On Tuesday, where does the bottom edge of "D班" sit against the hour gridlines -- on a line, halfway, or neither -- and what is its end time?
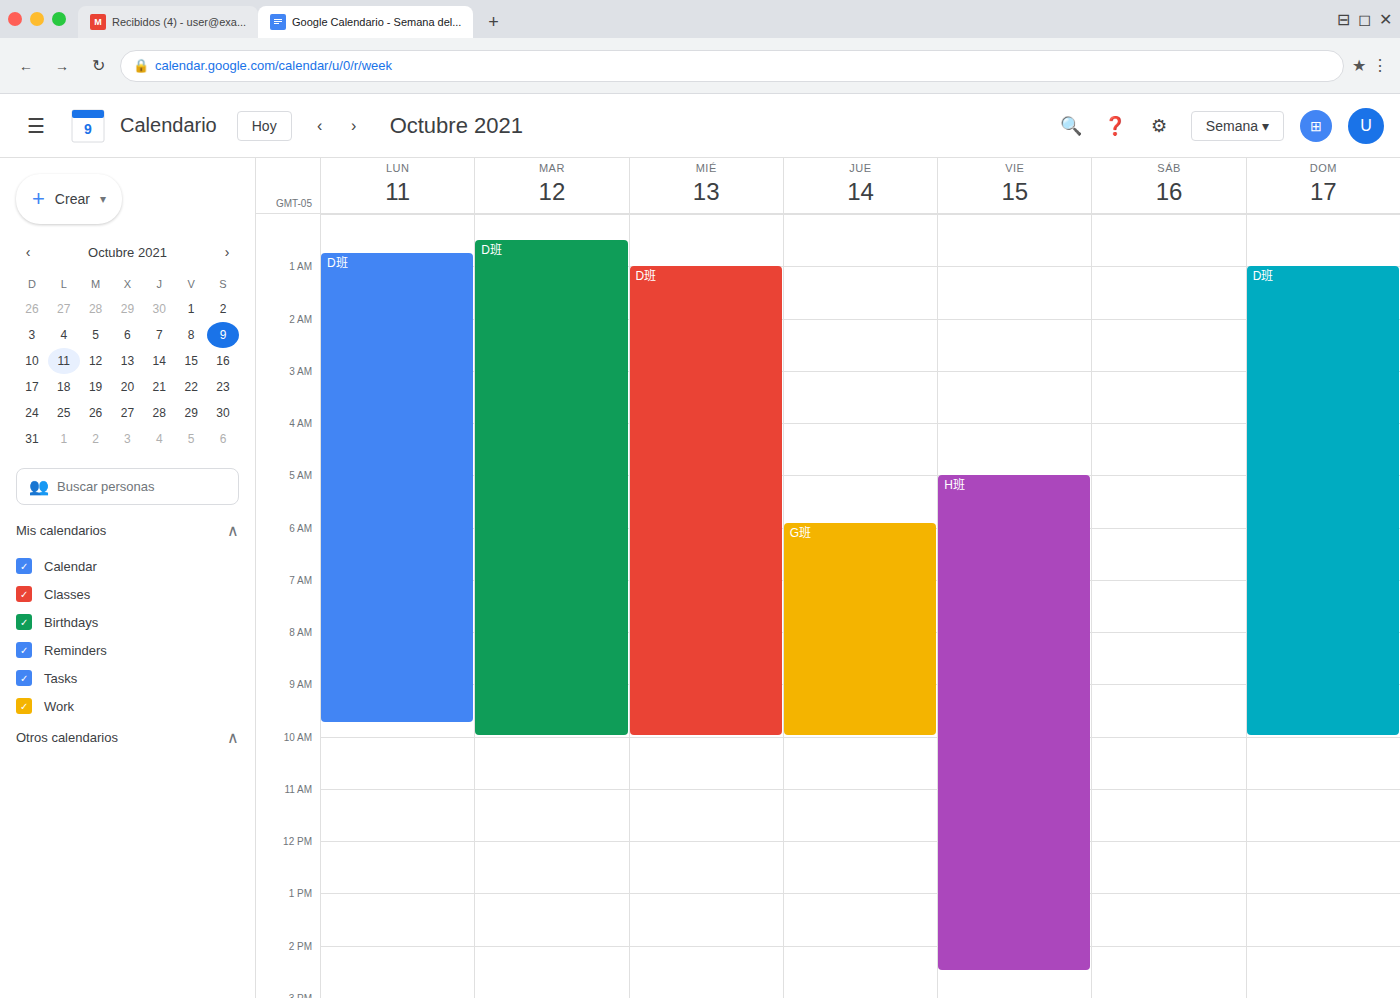
10:00 AM -- exactly on the 10 AM line.